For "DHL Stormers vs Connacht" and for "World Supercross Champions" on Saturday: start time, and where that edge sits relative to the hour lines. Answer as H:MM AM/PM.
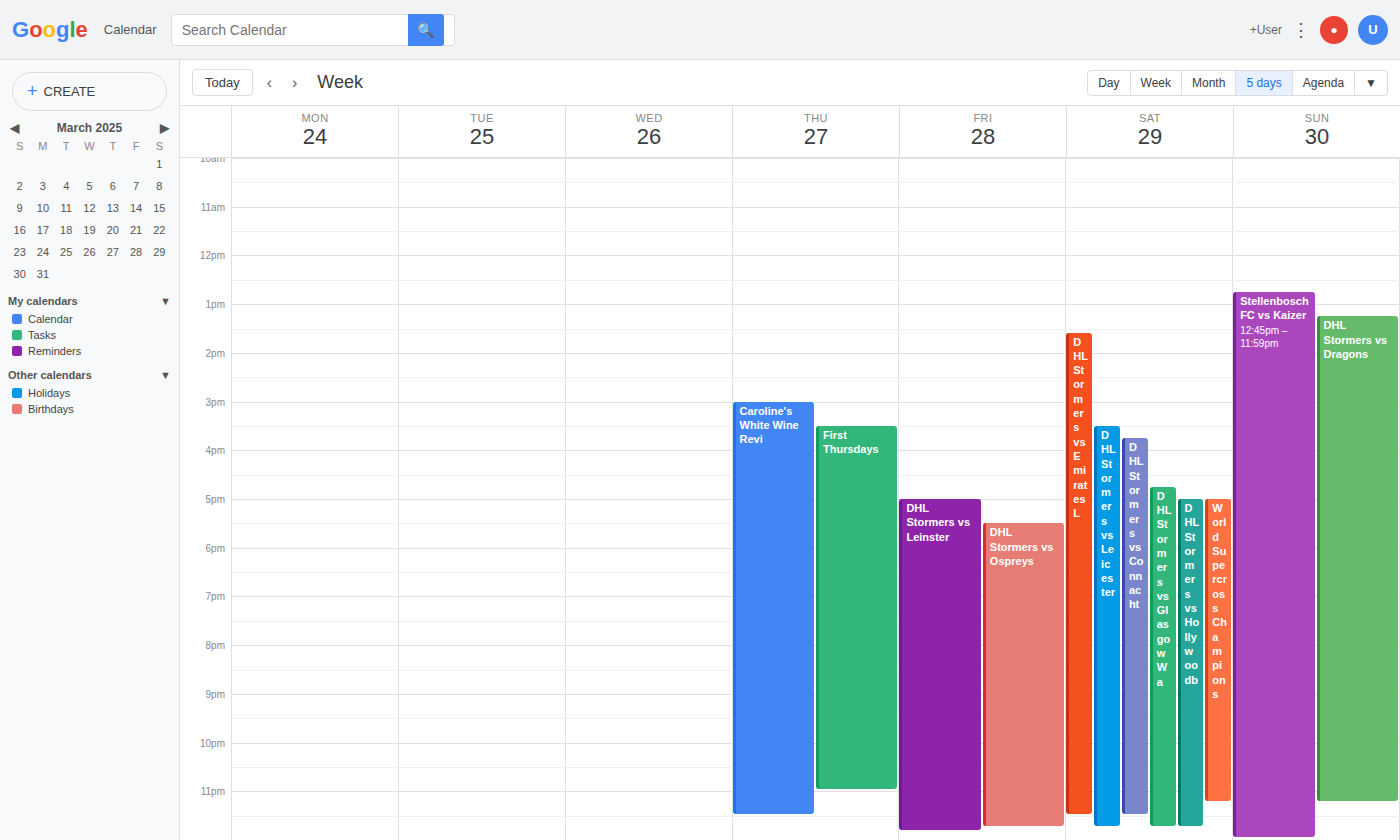
"DHL Stormers vs Connacht": 3:45 PM, neither: three quarters of the way from the 3 PM line to the 4 PM line. "World Supercross Champions": 5:00 PM, exactly on the 5 PM line.